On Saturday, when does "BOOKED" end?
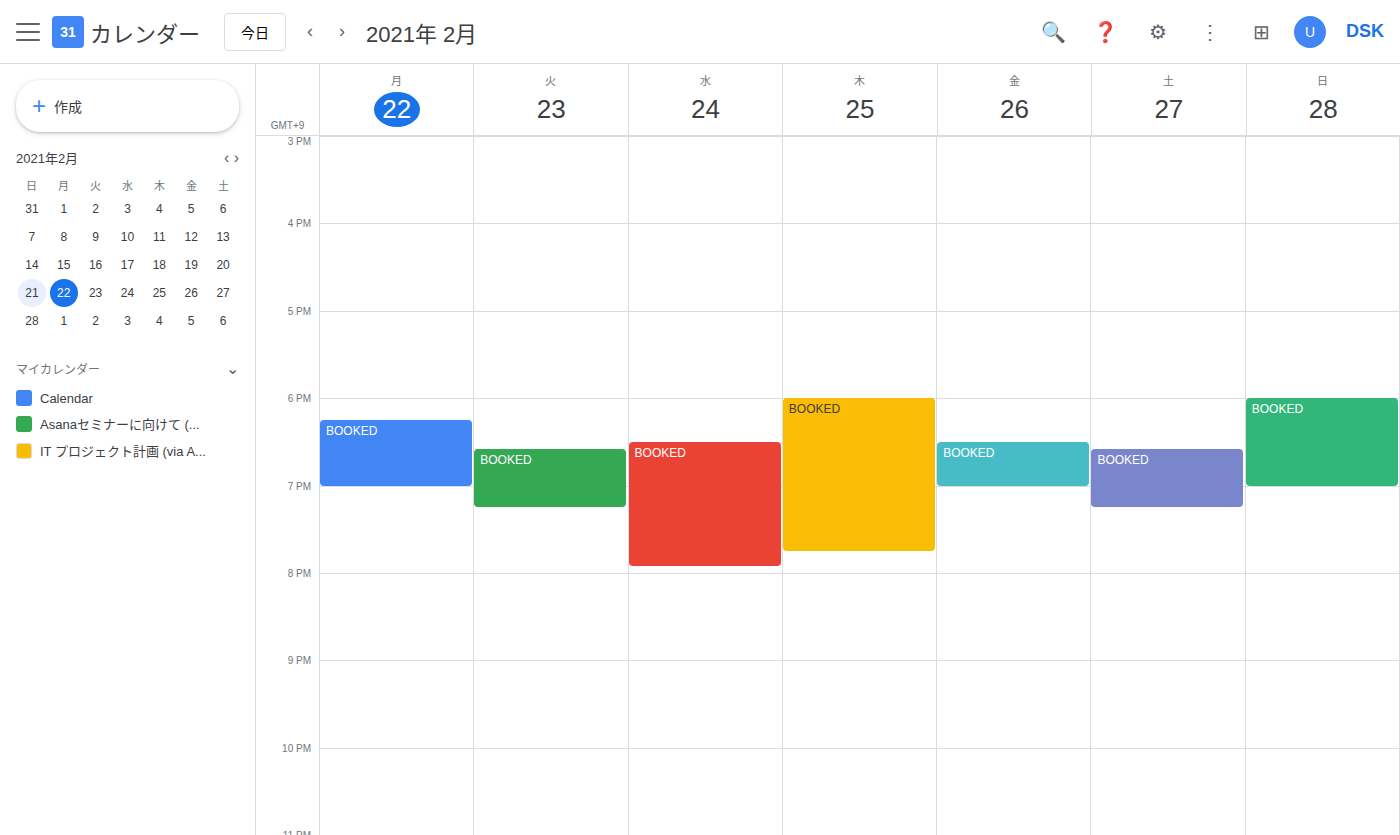
7:15 PM